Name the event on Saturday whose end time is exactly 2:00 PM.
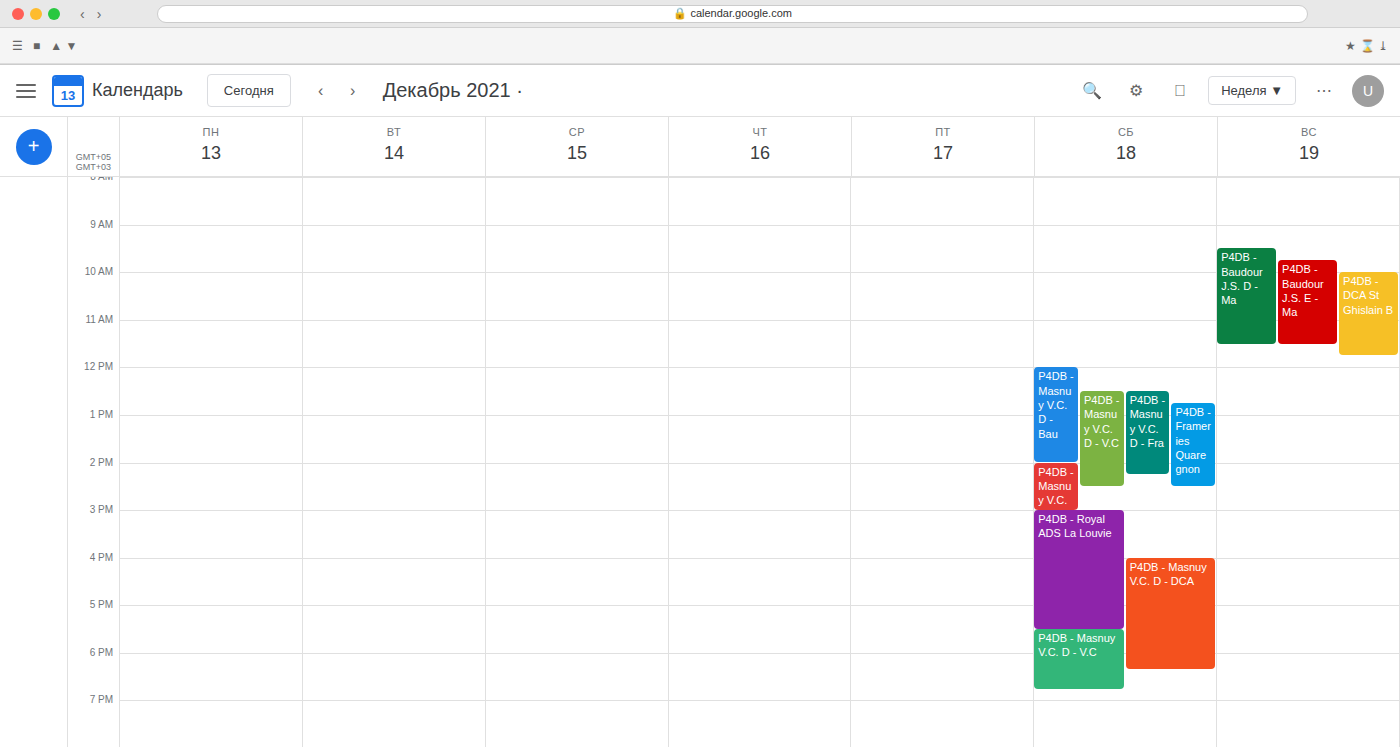
"P4DB - Masnuy V.C. D - Bau"